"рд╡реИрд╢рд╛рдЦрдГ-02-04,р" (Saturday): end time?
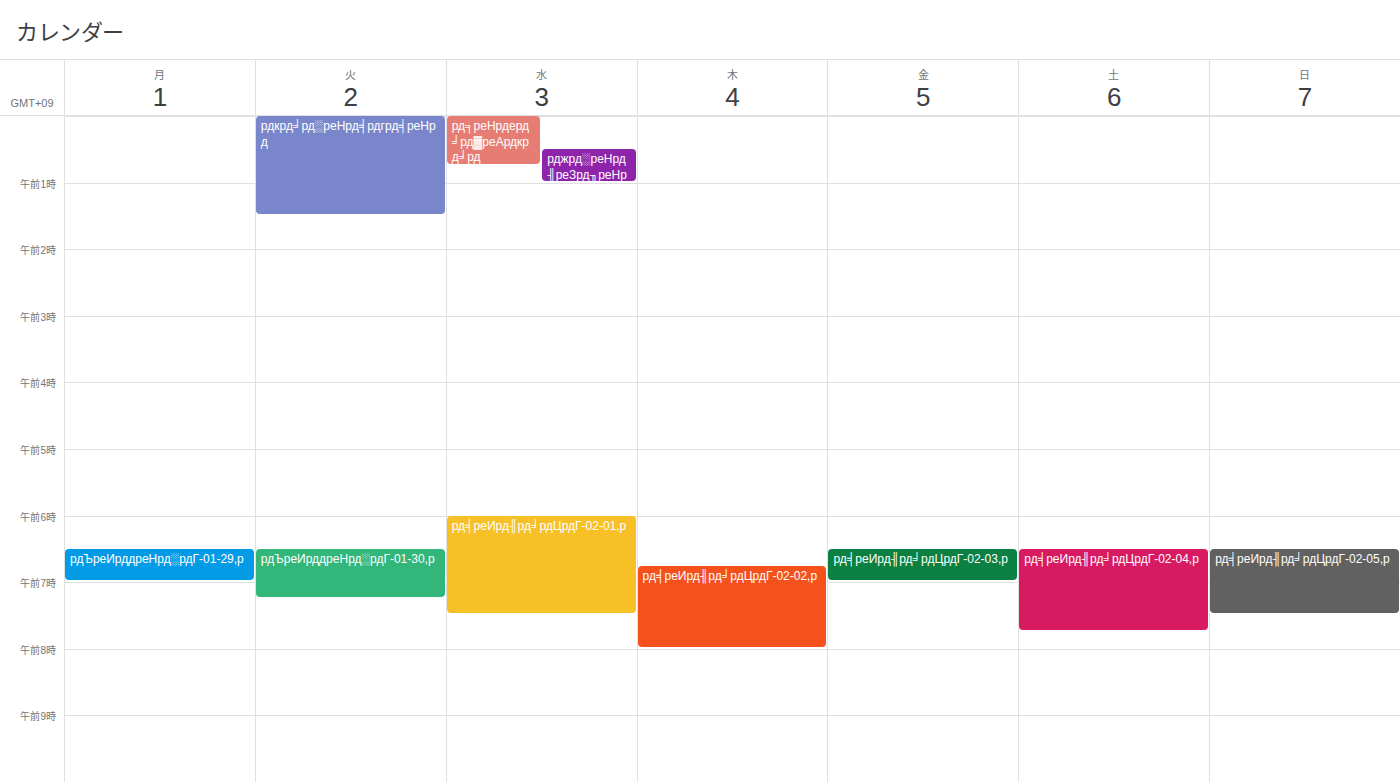
7:45 AM